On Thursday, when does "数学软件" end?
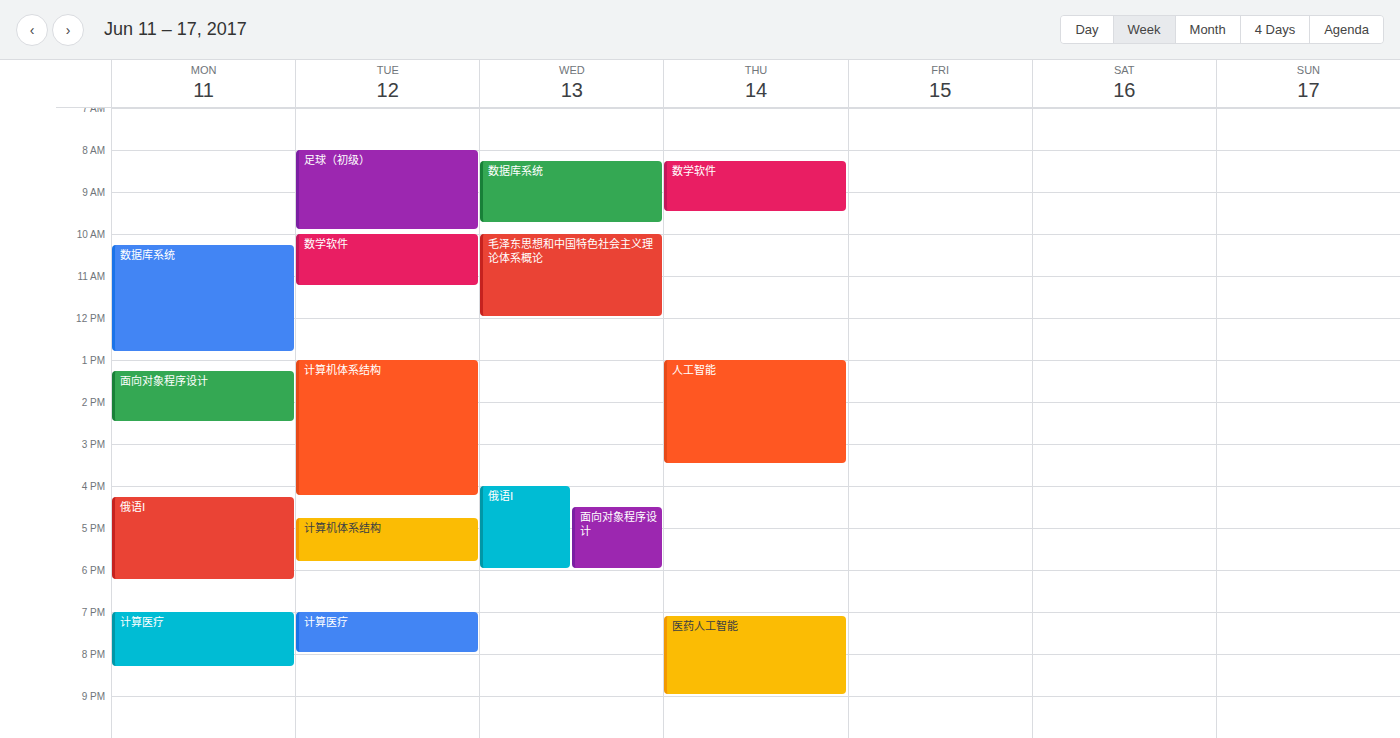
9:30 AM